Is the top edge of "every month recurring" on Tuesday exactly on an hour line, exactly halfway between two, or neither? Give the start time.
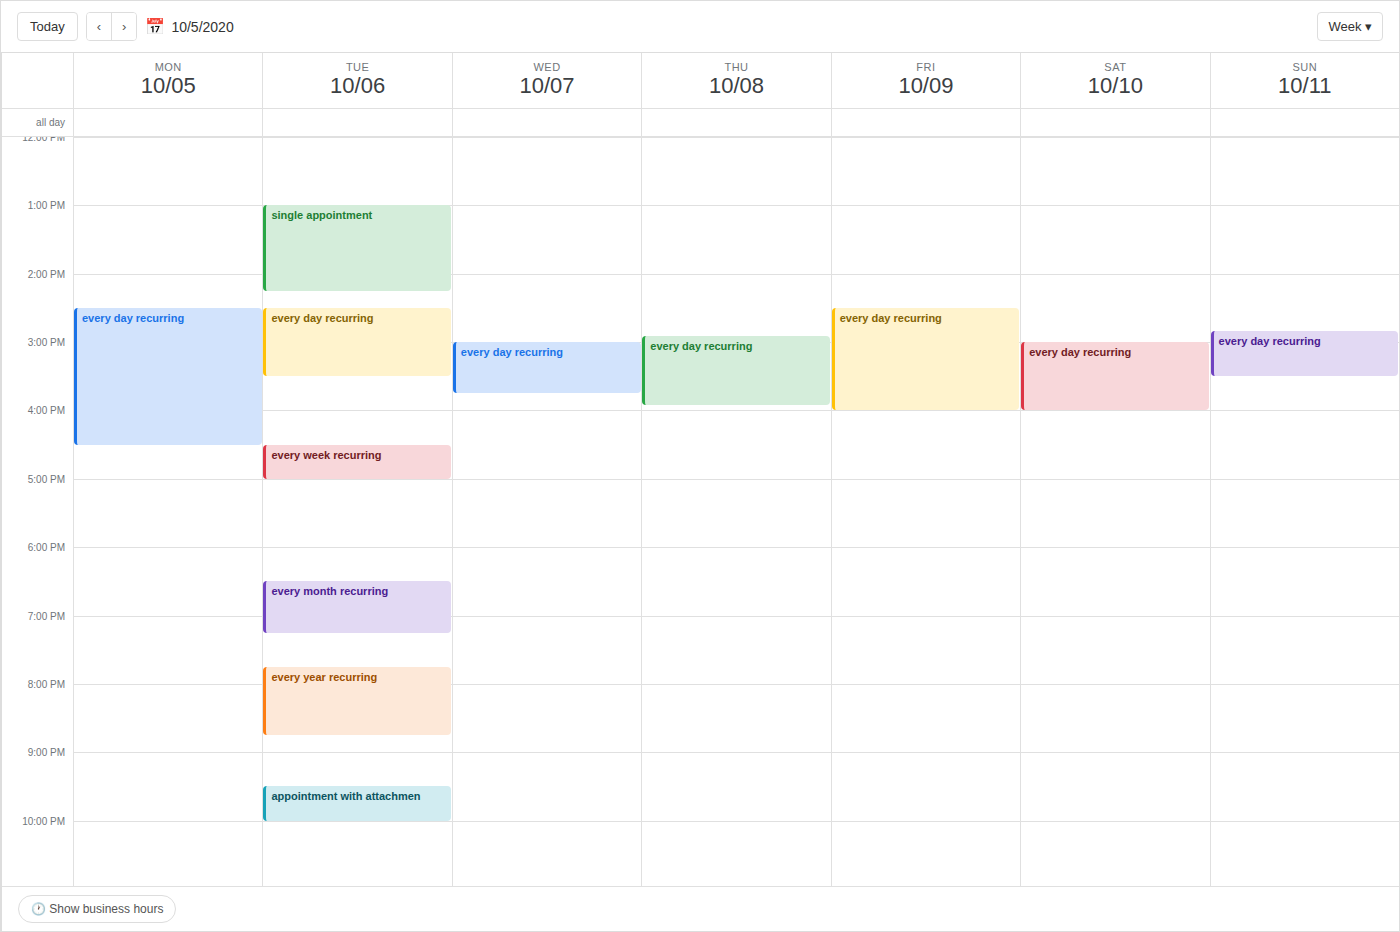
18:30 -- halfway between the 18:00 and 19:00 lines.